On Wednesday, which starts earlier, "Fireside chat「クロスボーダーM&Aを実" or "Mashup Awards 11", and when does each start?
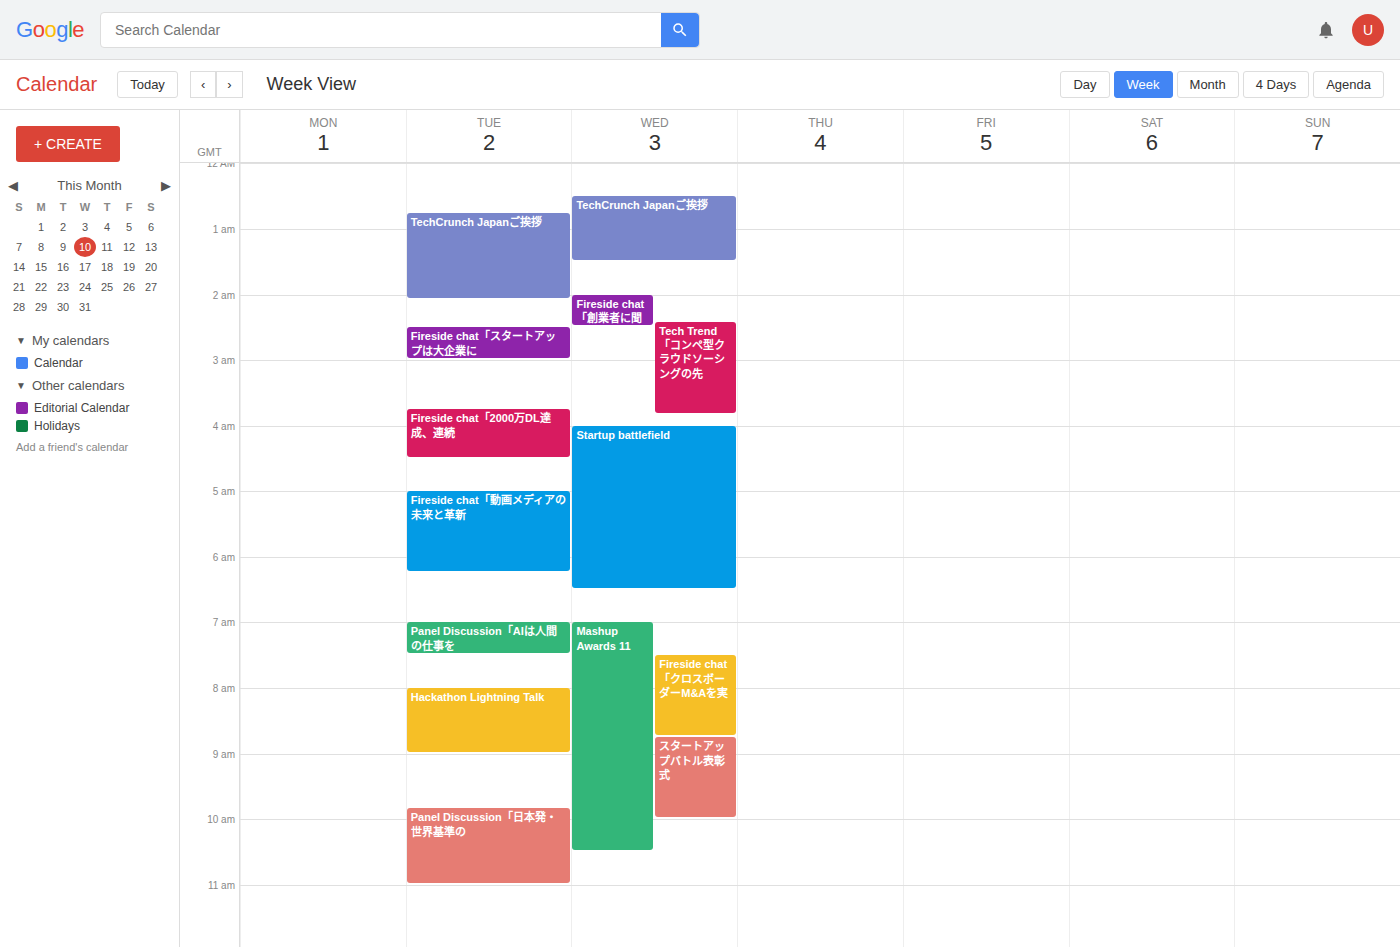
"Mashup Awards 11" 7:00 AM; "Fireside chat「クロスボーダーM&Aを実" 7:30 AM.